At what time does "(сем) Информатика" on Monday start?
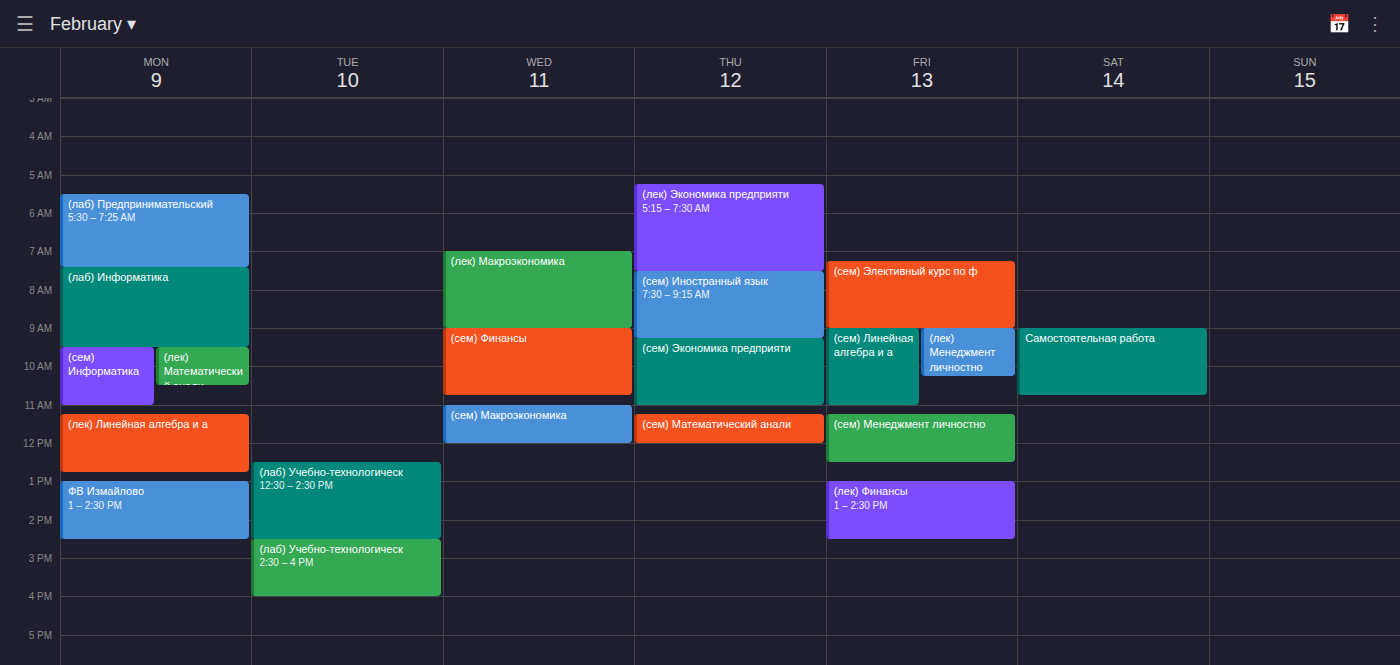
9:30 AM